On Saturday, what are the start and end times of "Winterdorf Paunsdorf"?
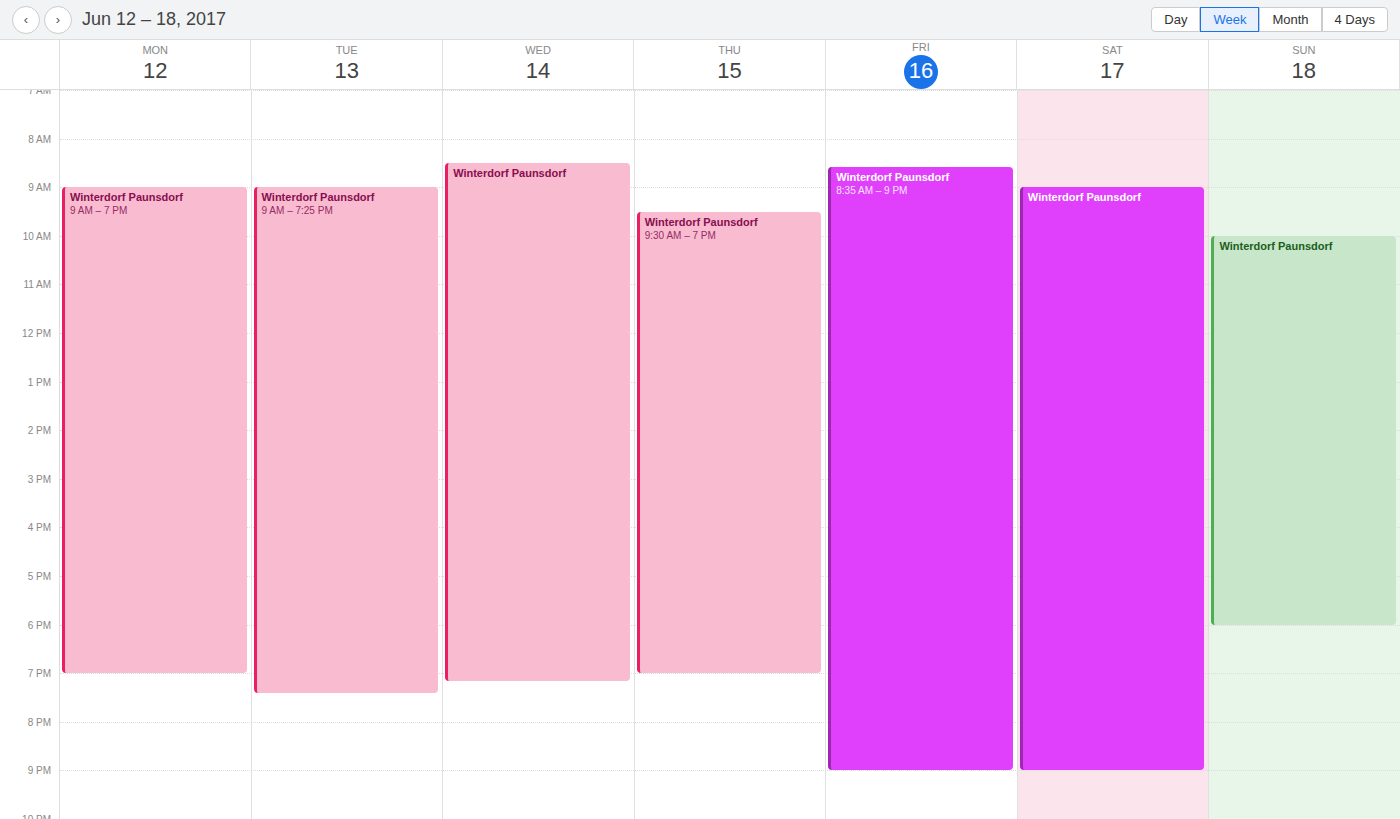
9:00 AM to 9:00 PM